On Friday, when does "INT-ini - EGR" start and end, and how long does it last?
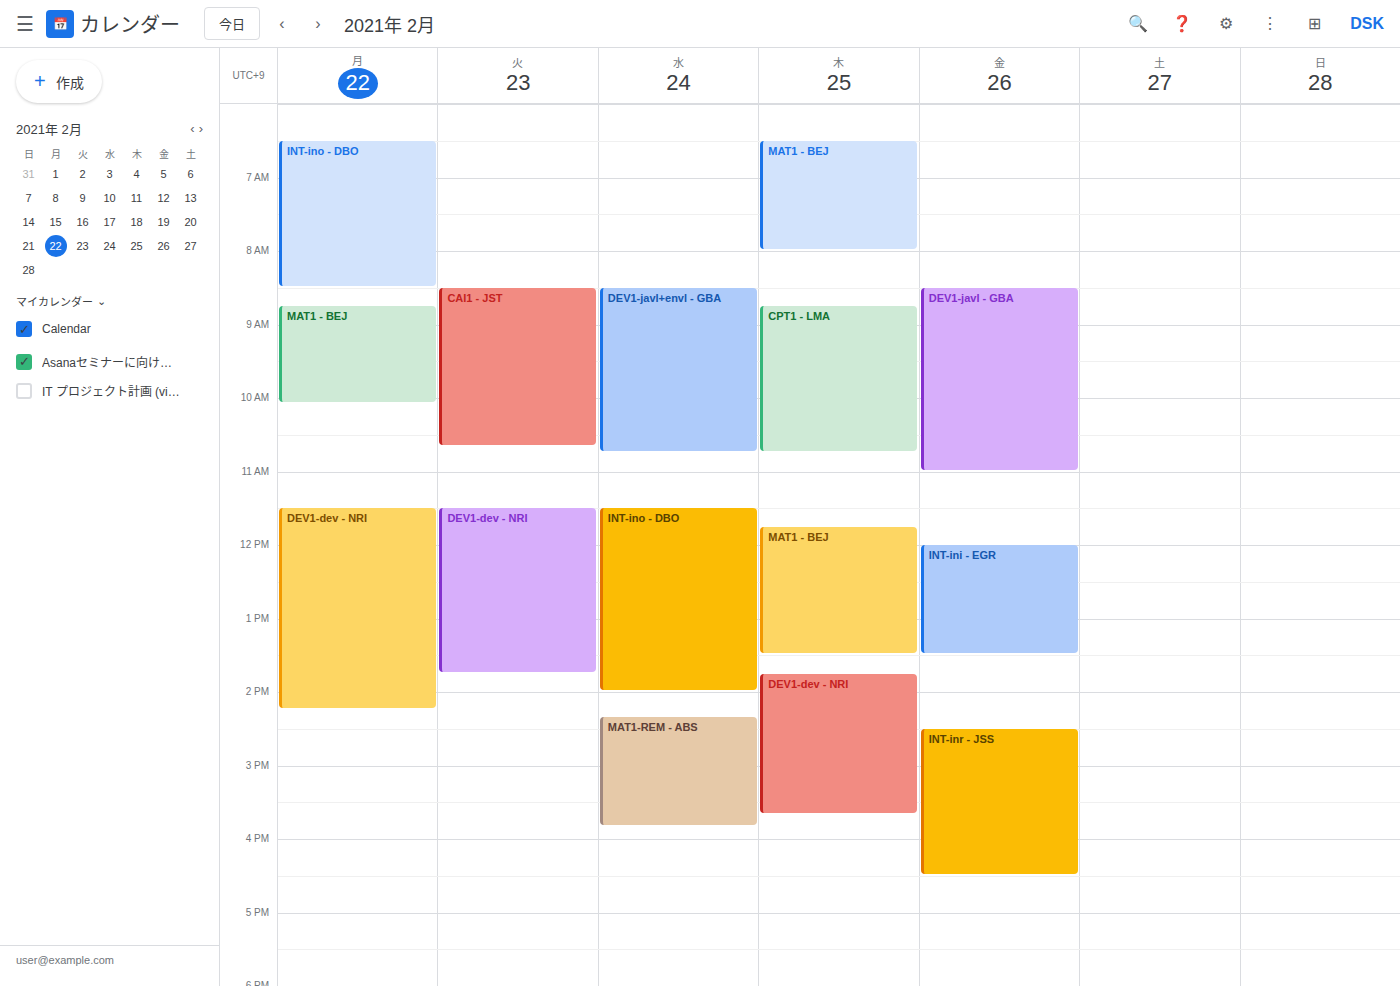
12:00 PM to 1:30 PM, 1 hour 30 minutes